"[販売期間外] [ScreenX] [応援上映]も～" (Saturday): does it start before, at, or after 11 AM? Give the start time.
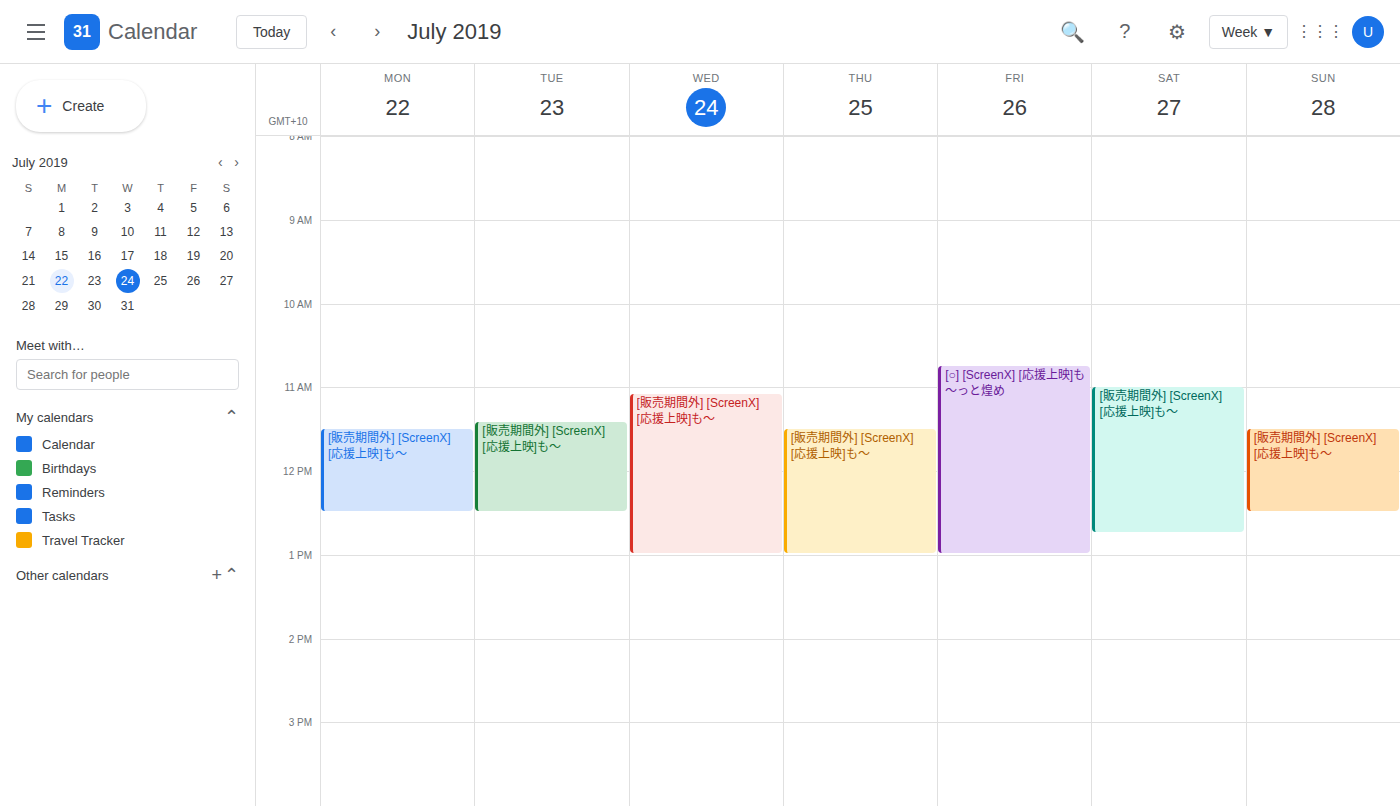
11:00 AM -- exactly at 11 AM, on the 11 AM line.